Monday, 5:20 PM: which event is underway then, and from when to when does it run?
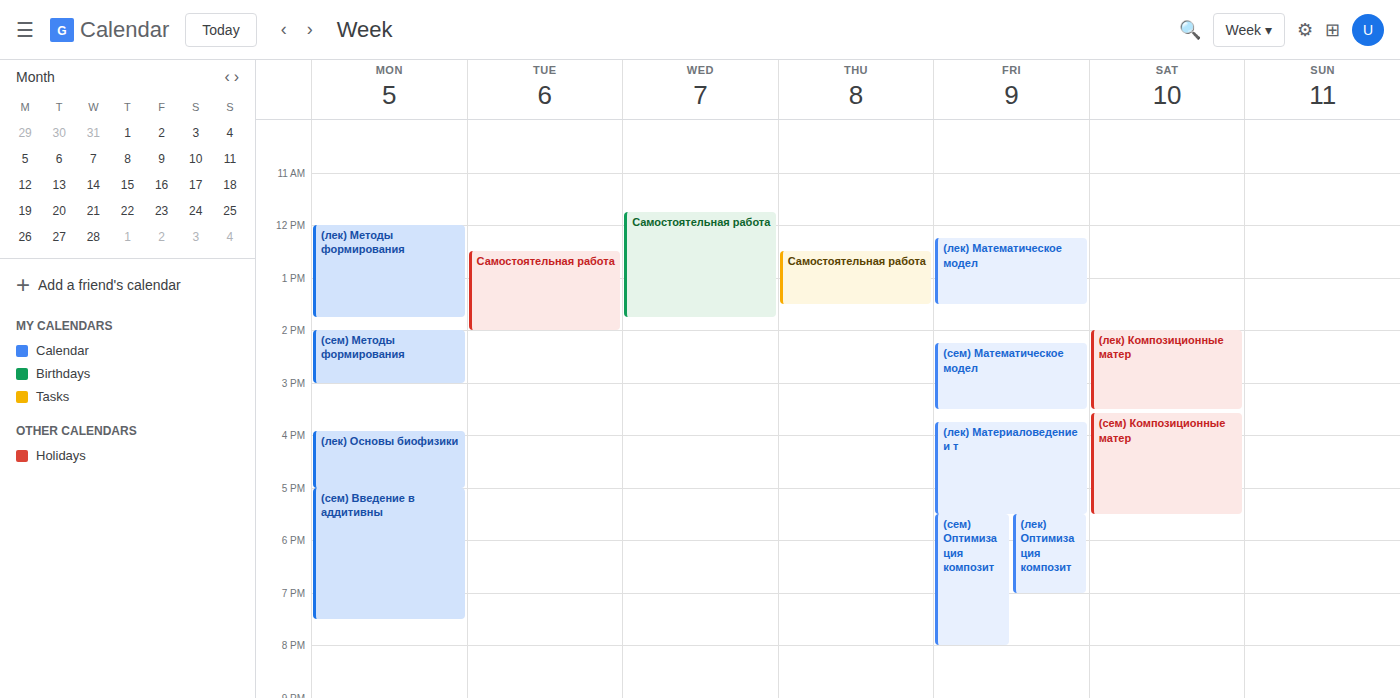
"(сем) Введение в аддитивны", 5:00 PM to 7:30 PM